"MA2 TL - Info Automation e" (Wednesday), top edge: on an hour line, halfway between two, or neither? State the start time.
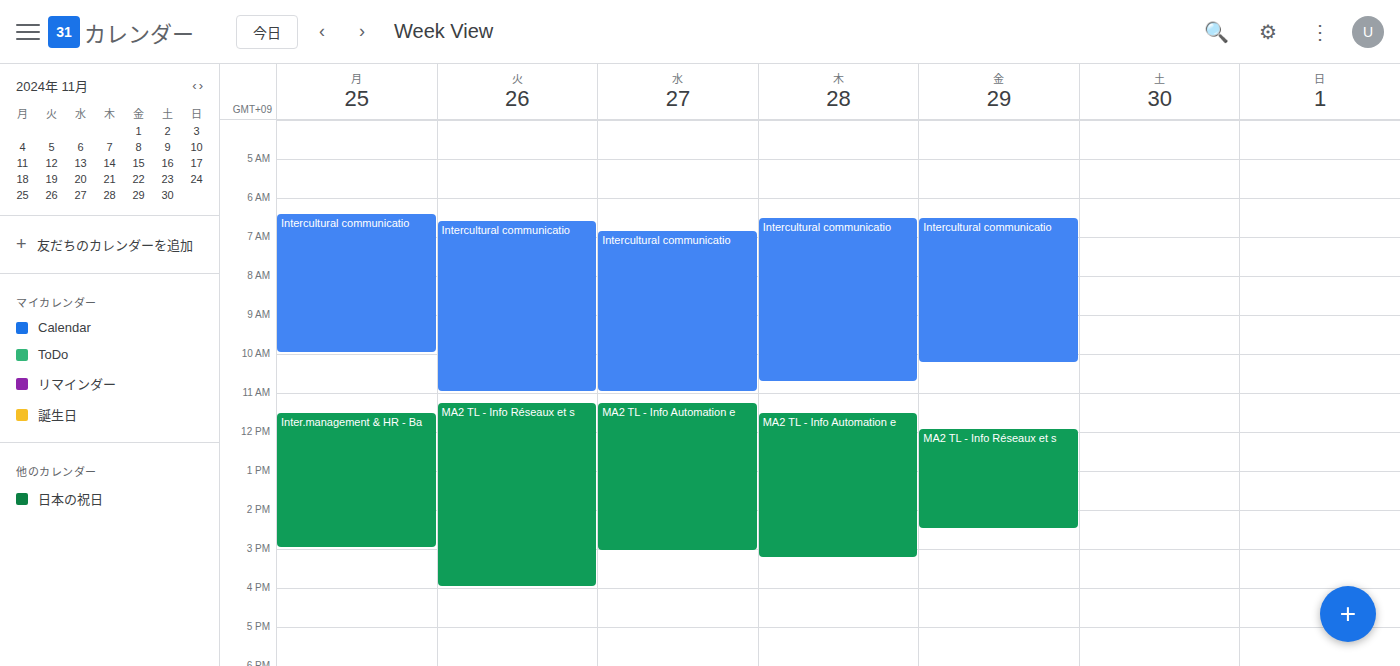
11:15 AM -- neither: a quarter of the way from the 11 AM line to the 12 PM line.